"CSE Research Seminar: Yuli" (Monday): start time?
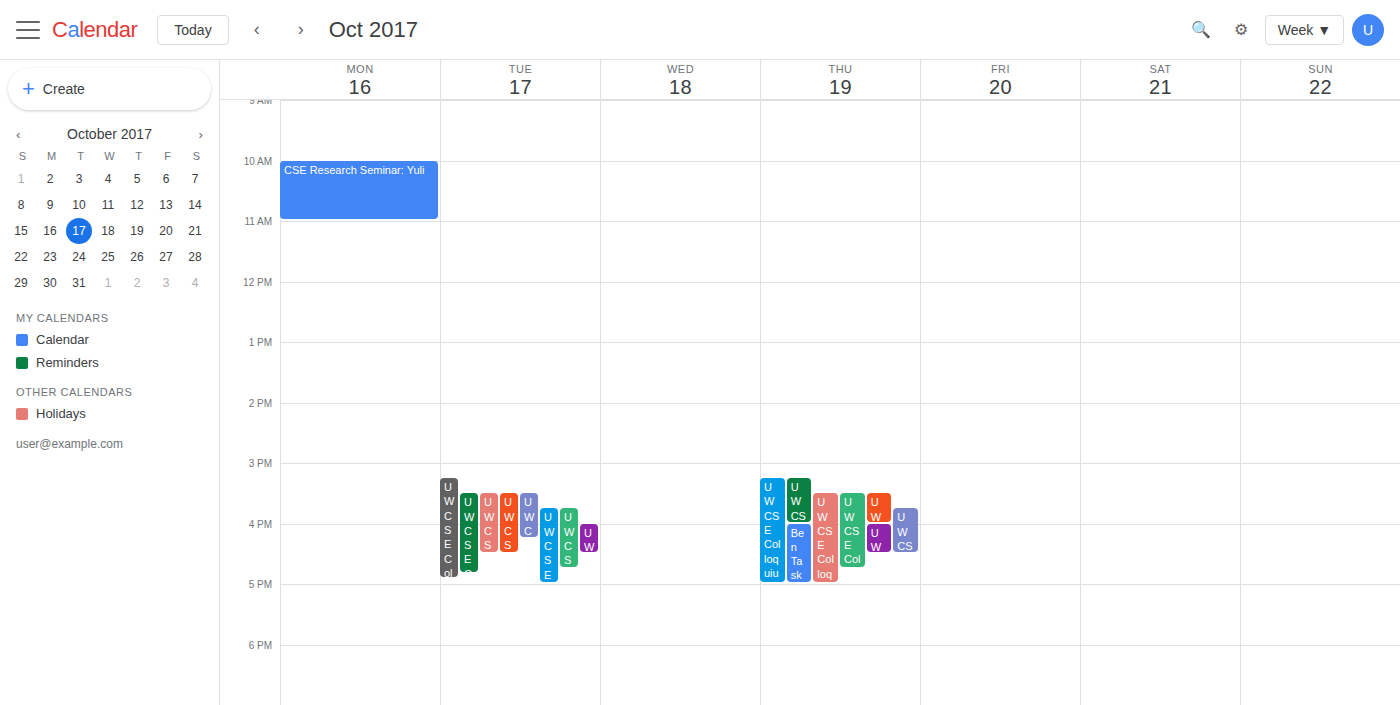
10:00